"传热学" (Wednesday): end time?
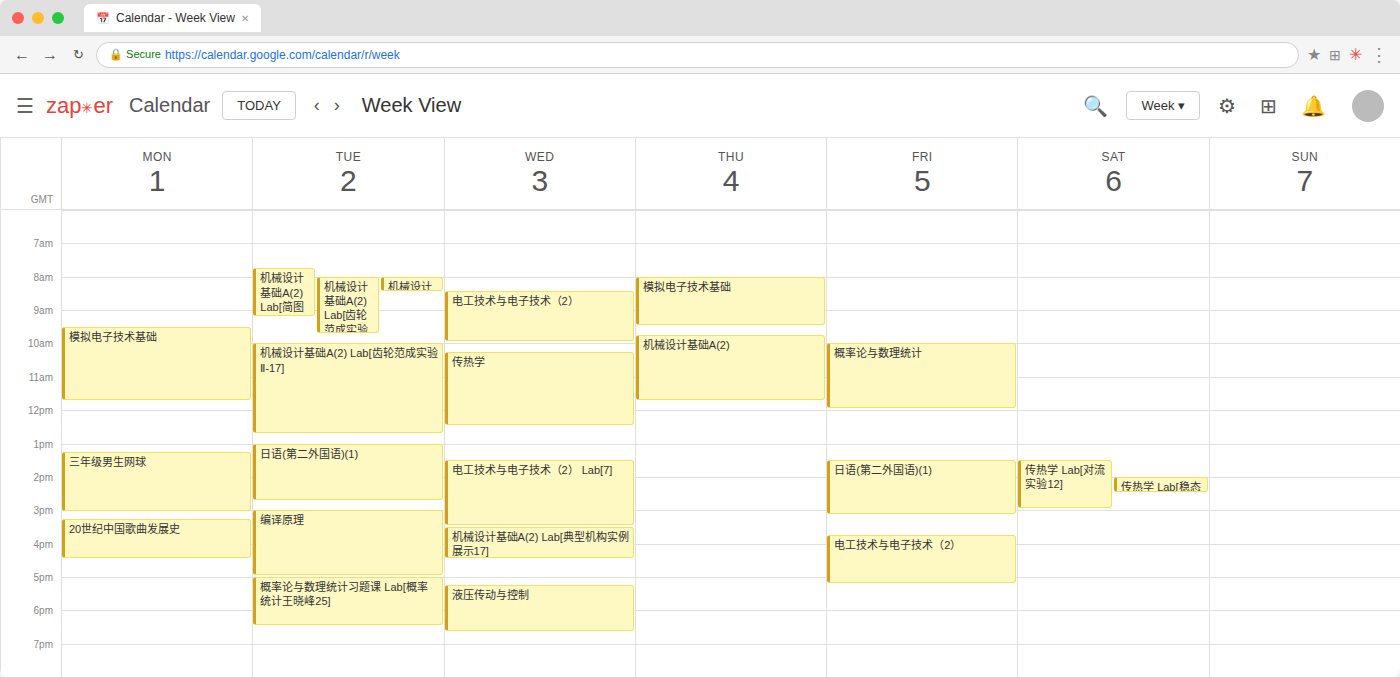
12:30 PM